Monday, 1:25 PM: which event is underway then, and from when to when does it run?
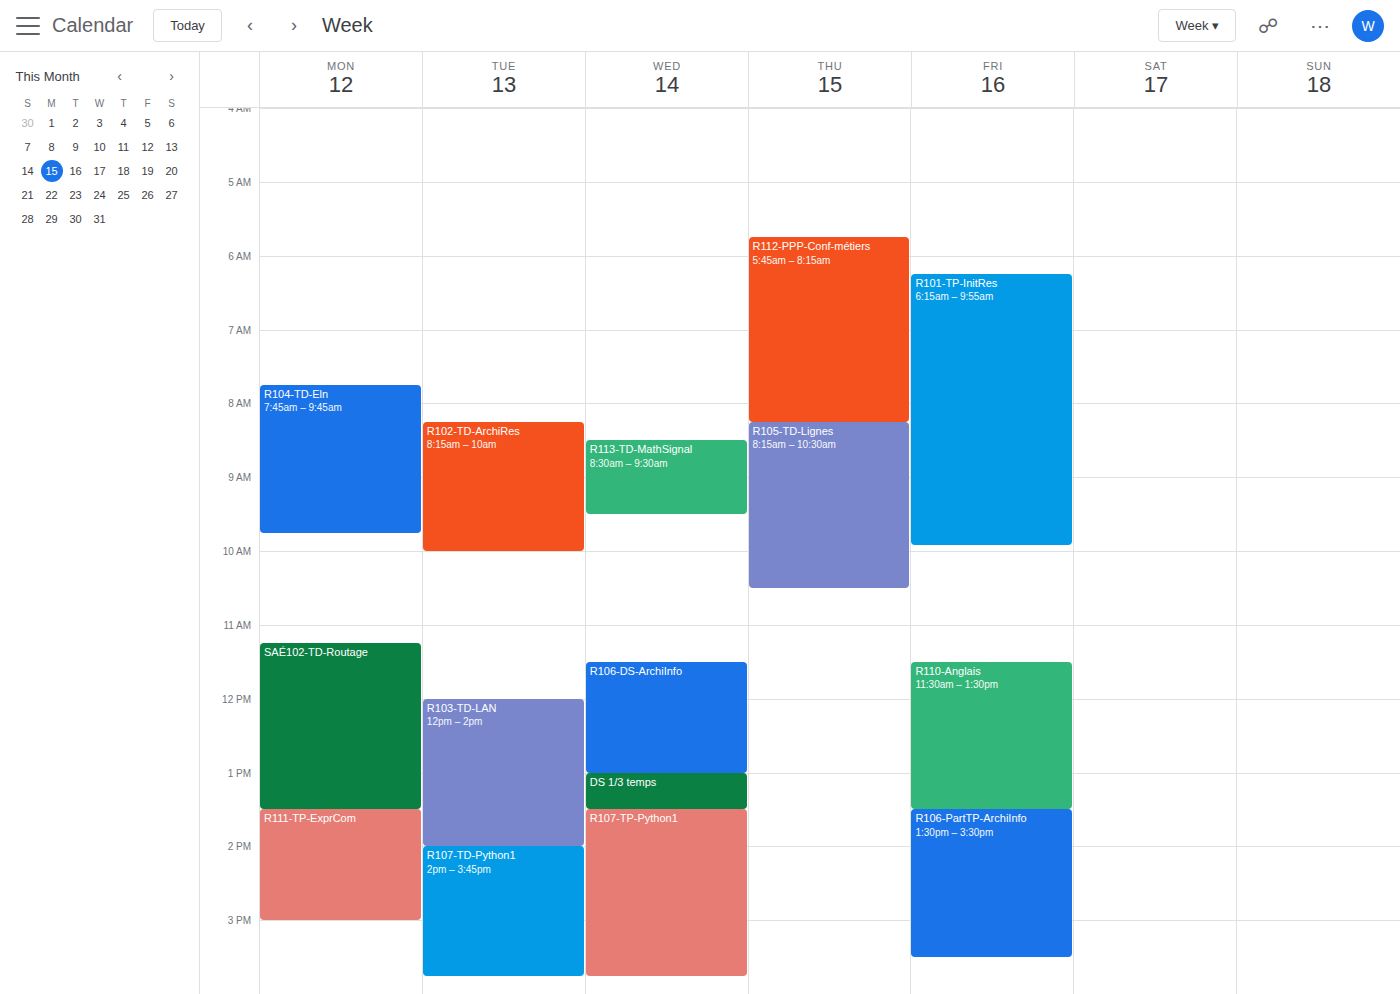
"SAÉ102-TD-Routage", 11:15 AM to 1:30 PM